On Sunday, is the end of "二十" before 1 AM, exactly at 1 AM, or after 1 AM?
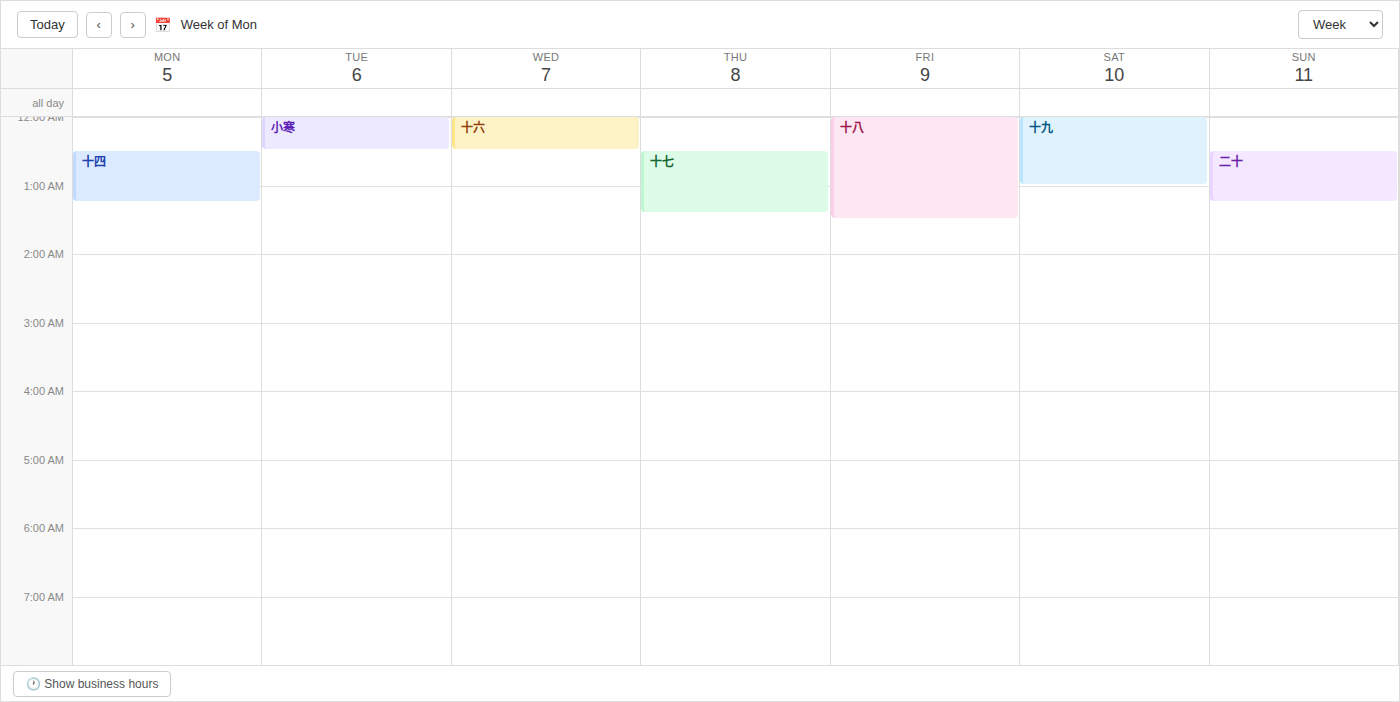
1:15 AM -- after 1 AM, 15 minutes below the 1 AM line.